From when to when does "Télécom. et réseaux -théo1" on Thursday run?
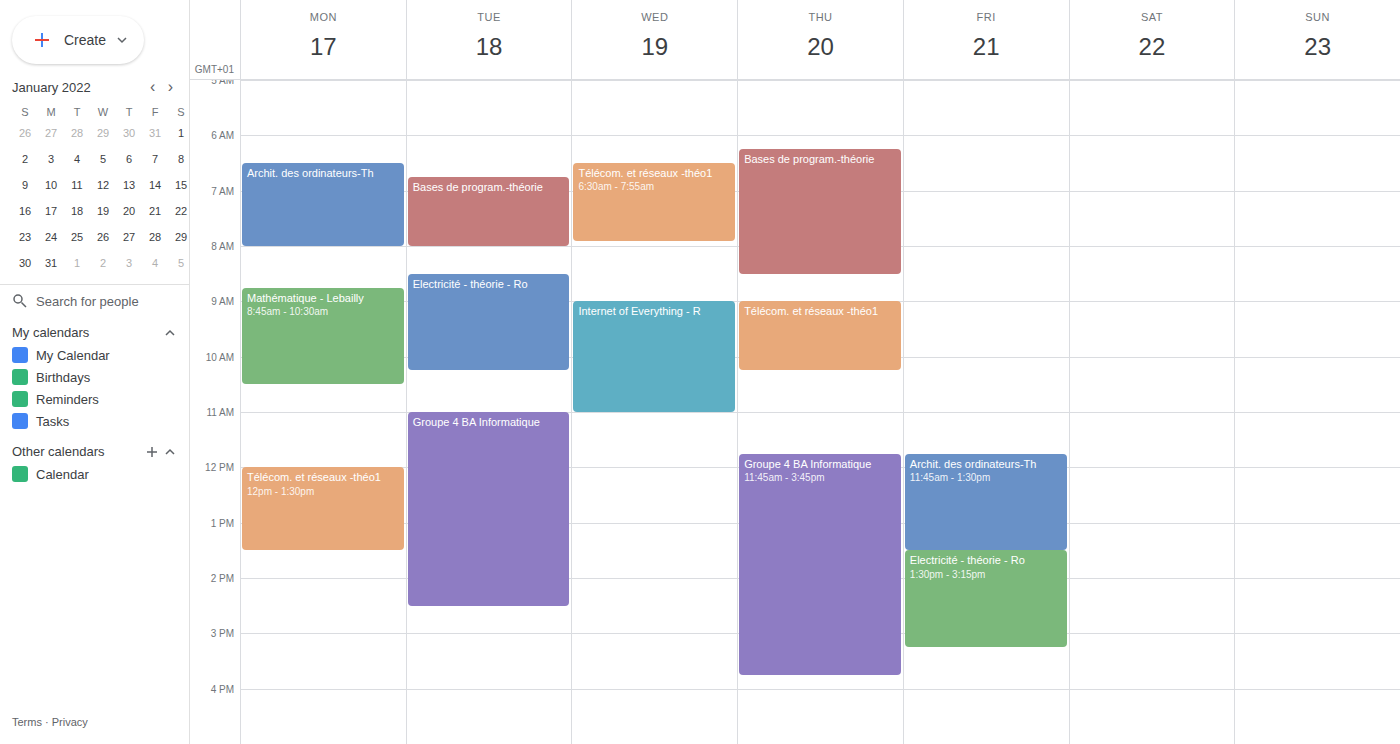
9:00 AM to 10:15 AM